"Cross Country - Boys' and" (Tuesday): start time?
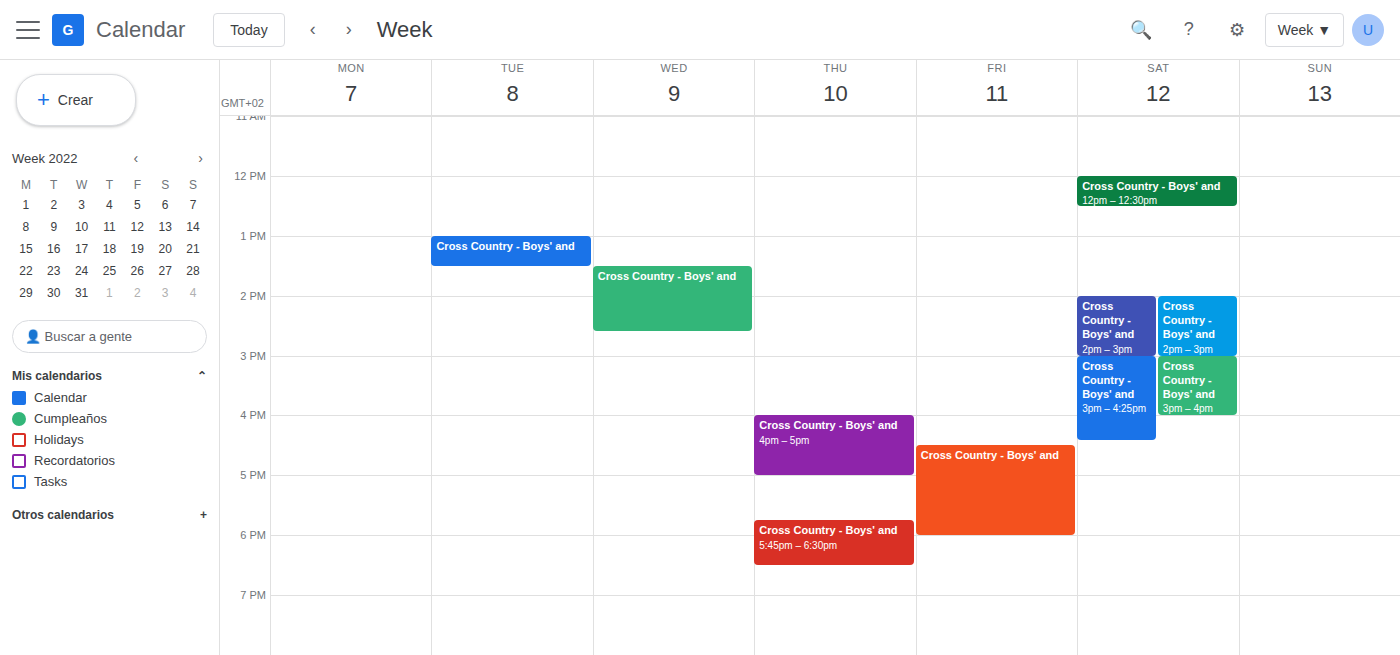
13:00